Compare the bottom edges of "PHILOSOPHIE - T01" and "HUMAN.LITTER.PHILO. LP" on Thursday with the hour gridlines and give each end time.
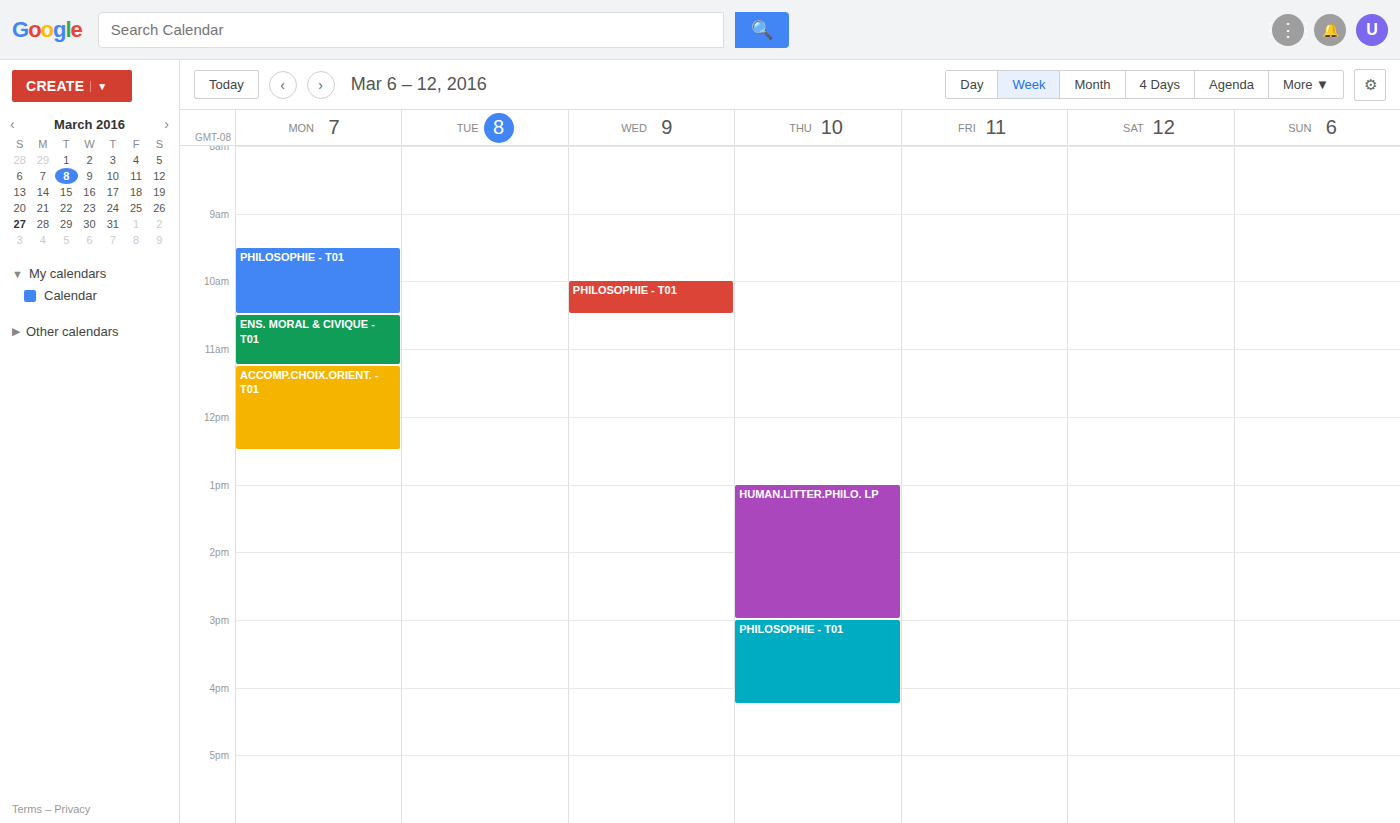
"PHILOSOPHIE - T01": 4:15 PM, neither: a quarter of the way from the 4 PM line to the 5 PM line. "HUMAN.LITTER.PHILO. LP": 3:00 PM, exactly on the 3 PM line.